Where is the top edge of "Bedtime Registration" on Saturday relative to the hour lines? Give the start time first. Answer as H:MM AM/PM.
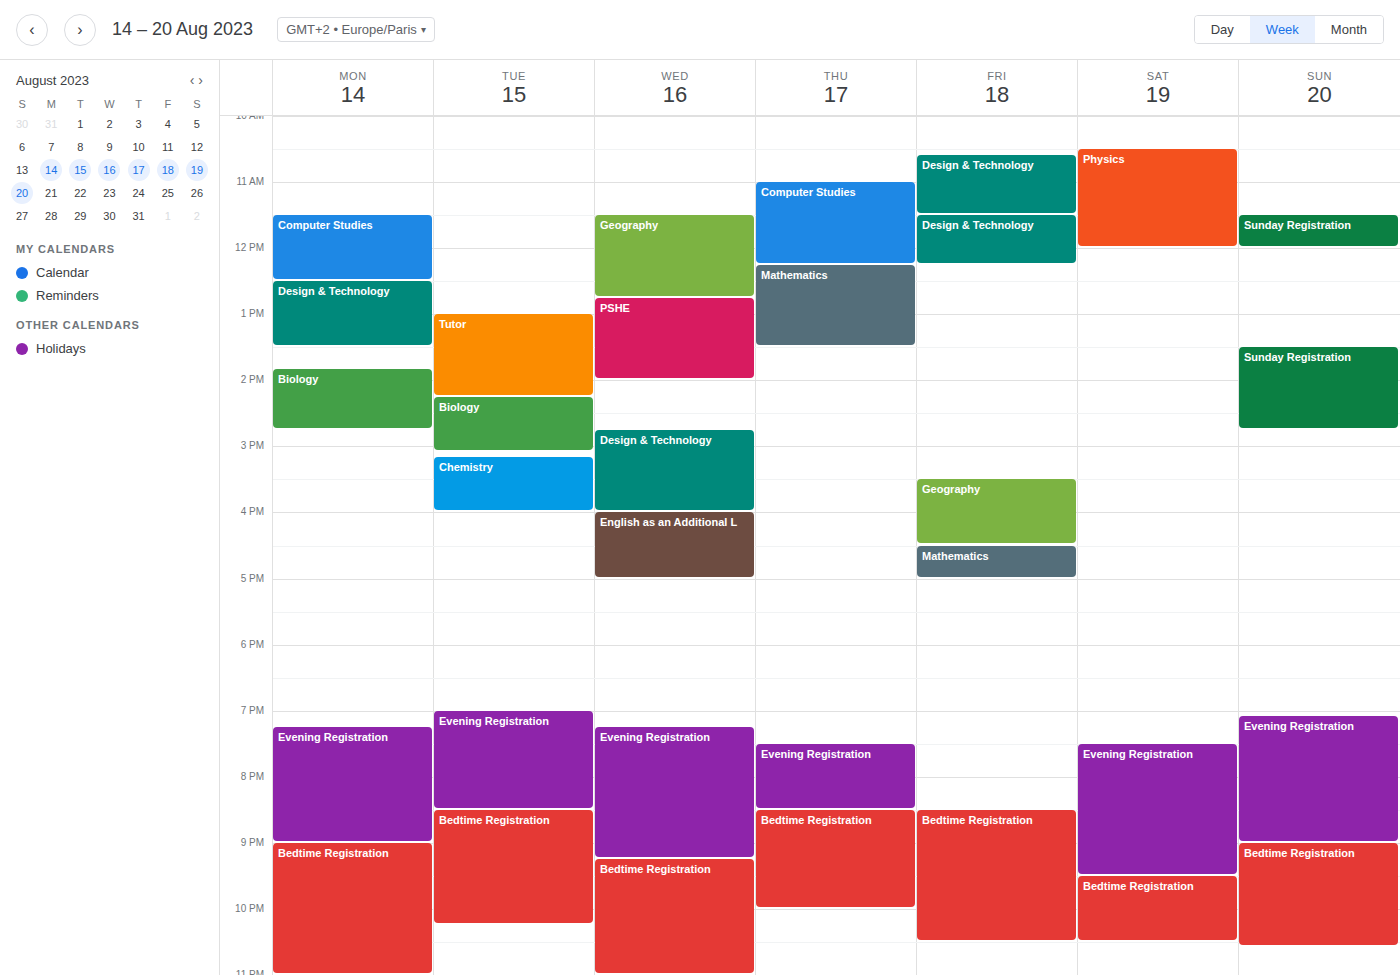
9:30 PM -- halfway between the 9 PM and 10 PM lines.